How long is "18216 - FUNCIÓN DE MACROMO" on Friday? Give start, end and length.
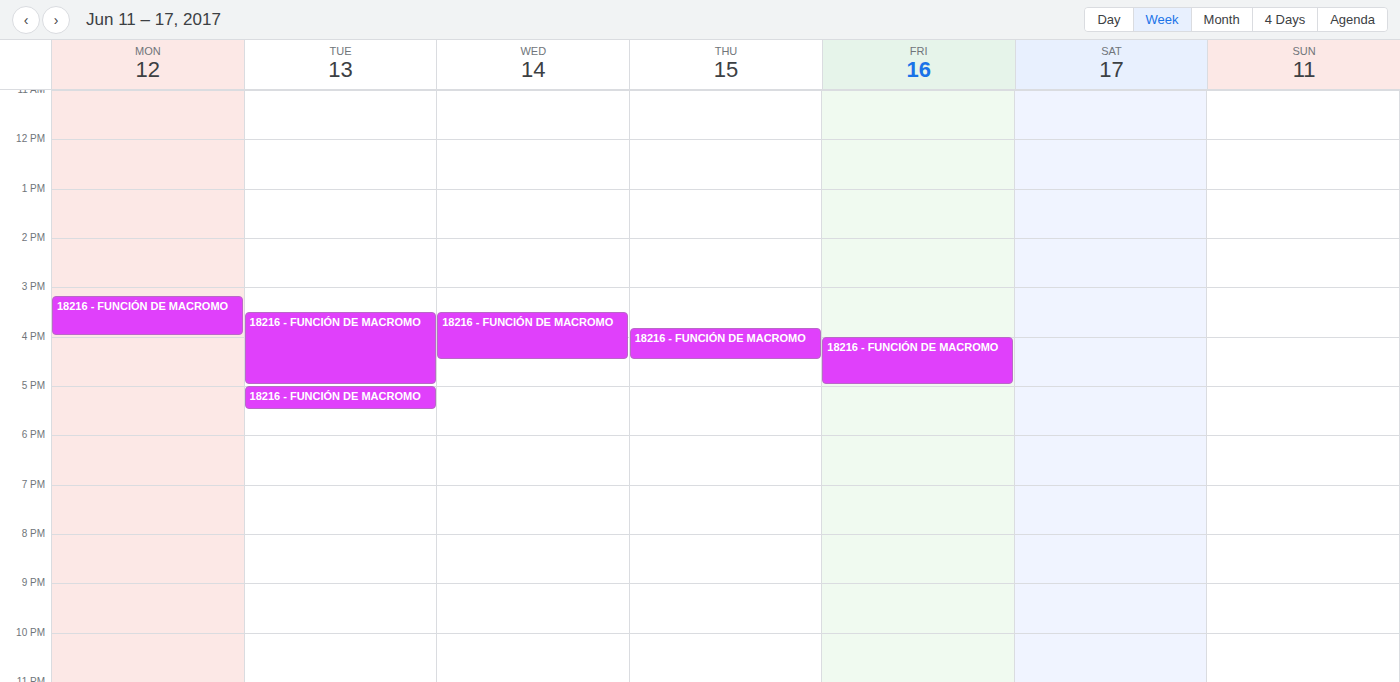
4:00 PM to 5:00 PM, 1 hour